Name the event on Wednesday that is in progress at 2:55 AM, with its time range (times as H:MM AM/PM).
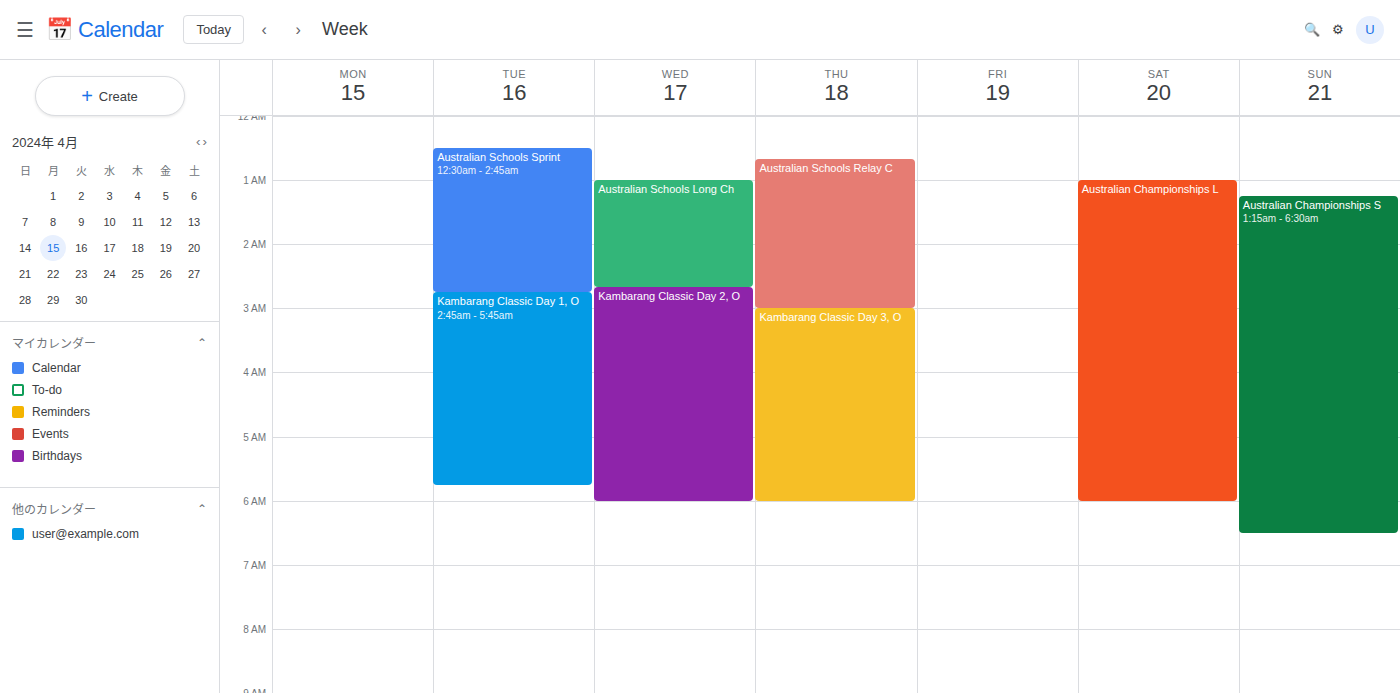
"Kambarang Classic Day 2, O", 2:40 AM to 6:00 AM